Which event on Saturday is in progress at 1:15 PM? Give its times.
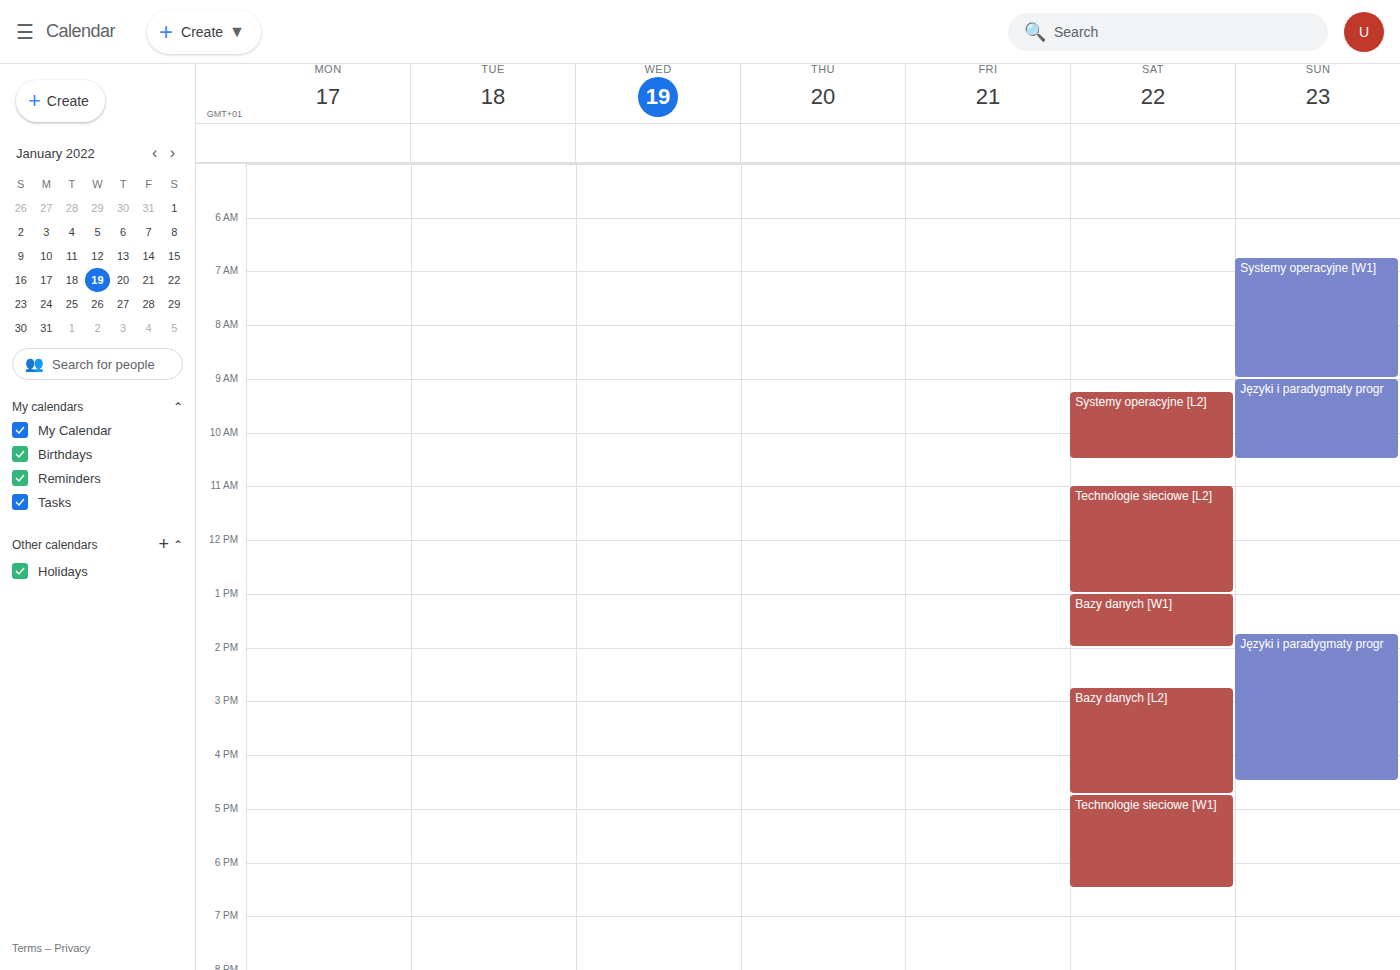
"Bazy danych [W1]", 1:00 PM to 2:00 PM